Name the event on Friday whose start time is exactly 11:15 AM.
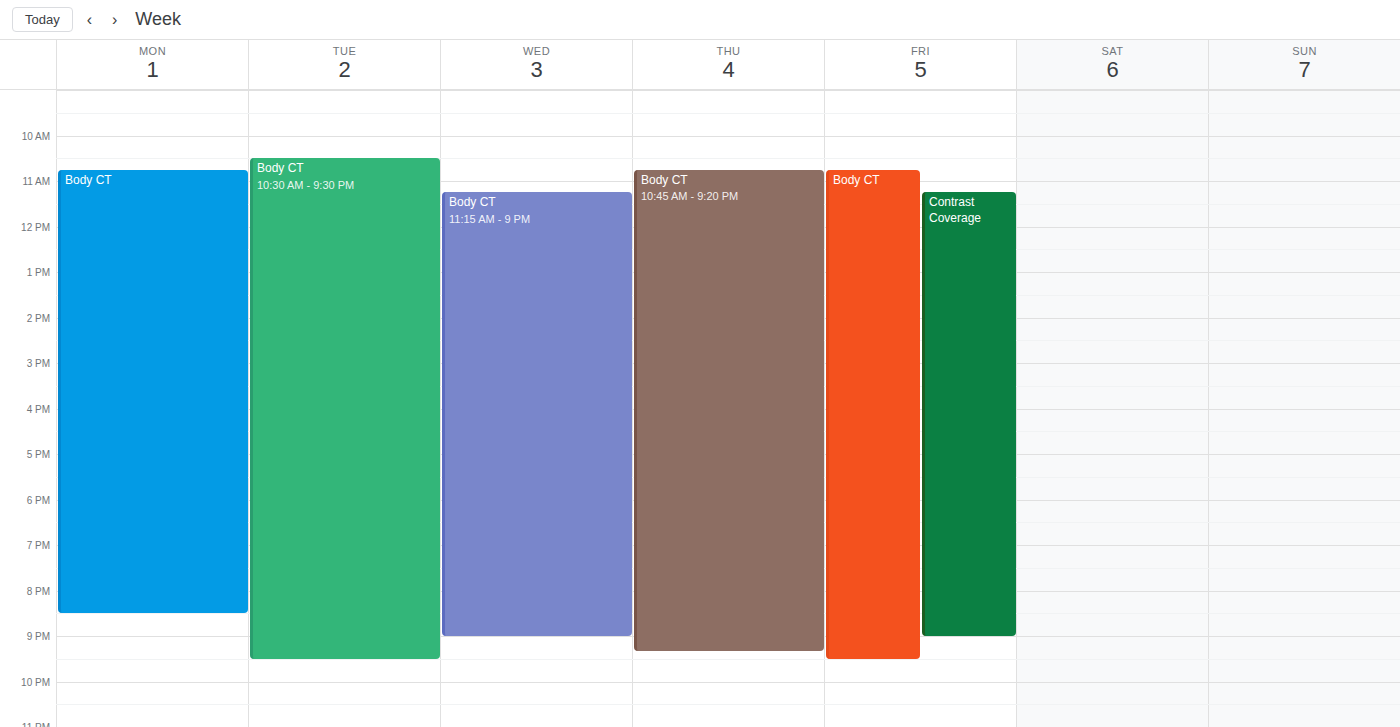
"Contrast Coverage"